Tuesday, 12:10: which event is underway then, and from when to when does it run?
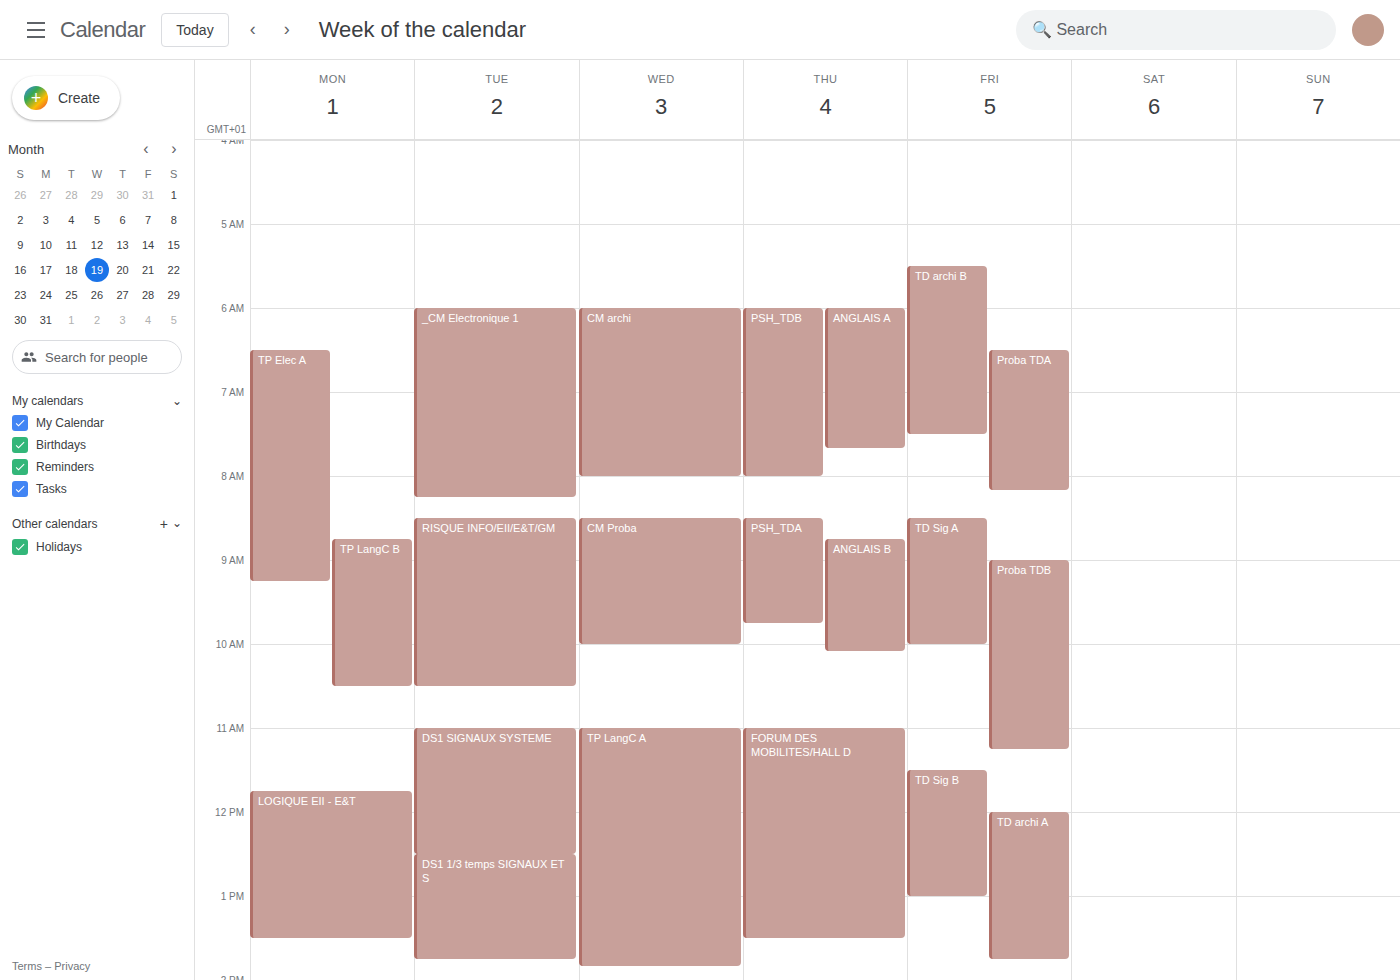
"DS1 SIGNAUX SYSTEME", 11:00 to 12:30